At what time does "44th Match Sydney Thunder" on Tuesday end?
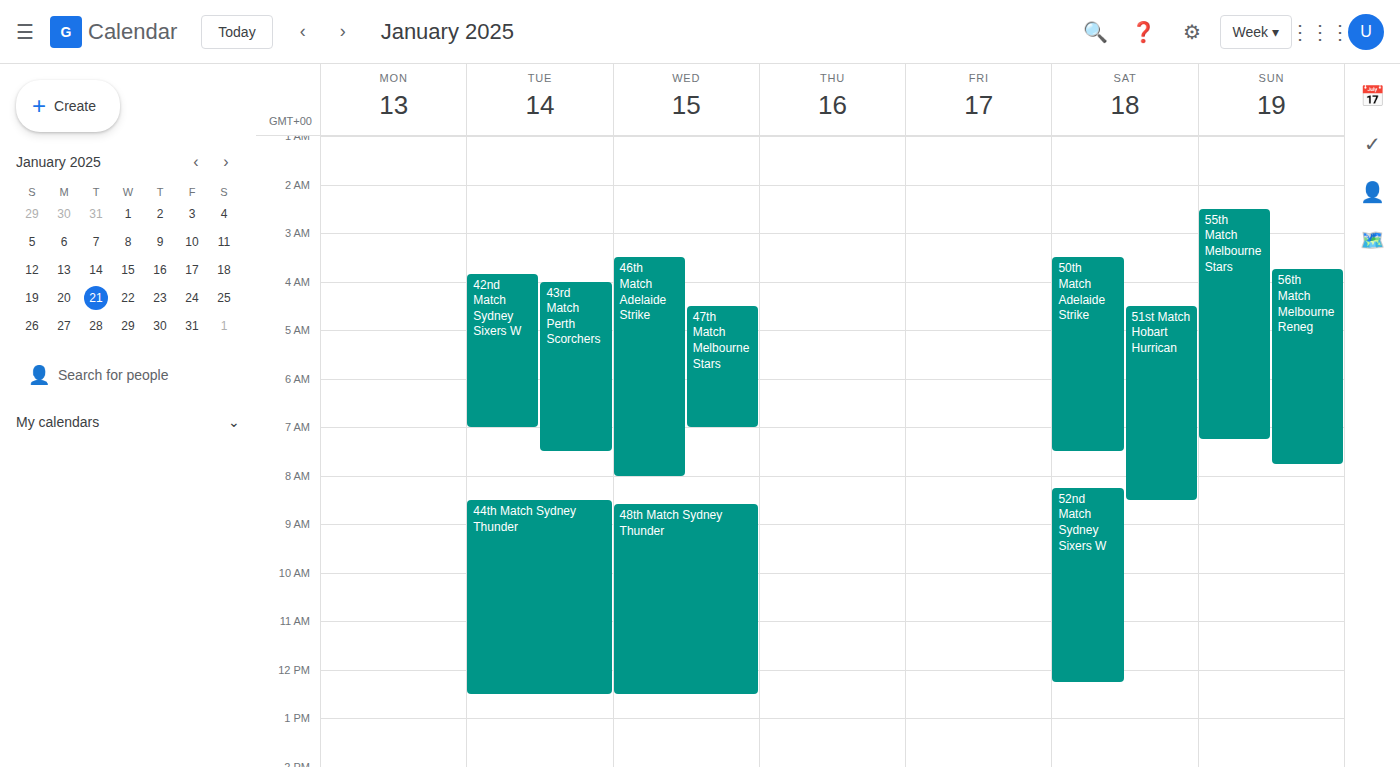
12:30 PM